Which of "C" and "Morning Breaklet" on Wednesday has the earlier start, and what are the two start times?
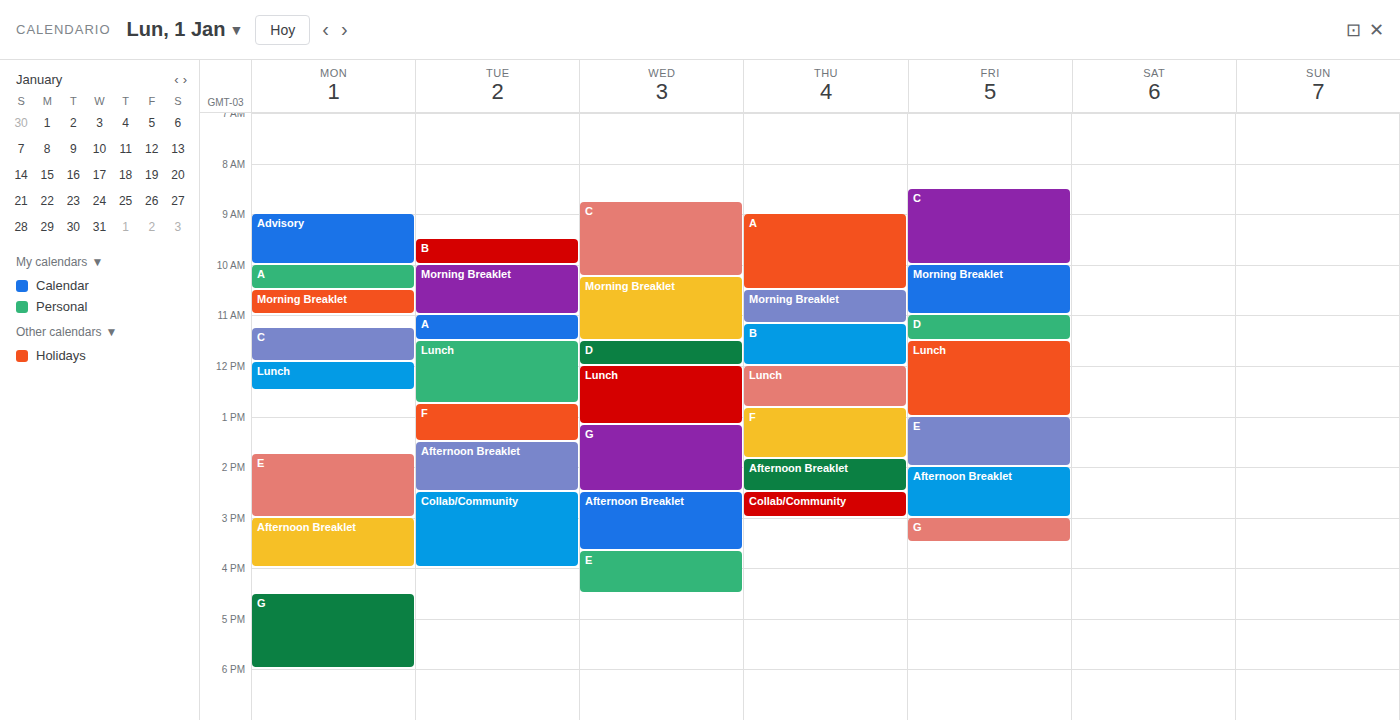
"C" 08:45; "Morning Breaklet" 10:15.